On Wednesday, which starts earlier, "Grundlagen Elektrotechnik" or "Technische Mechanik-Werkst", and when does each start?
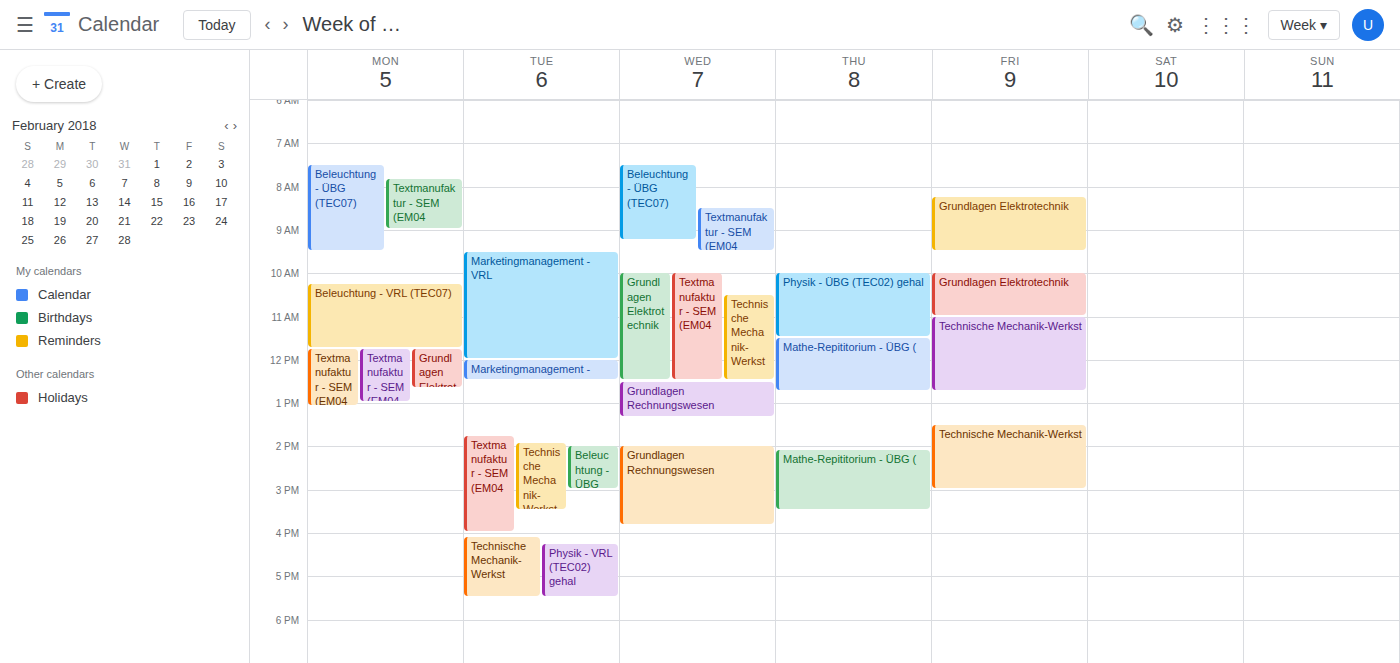
"Grundlagen Elektrotechnik" 10:00; "Technische Mechanik-Werkst" 10:30.